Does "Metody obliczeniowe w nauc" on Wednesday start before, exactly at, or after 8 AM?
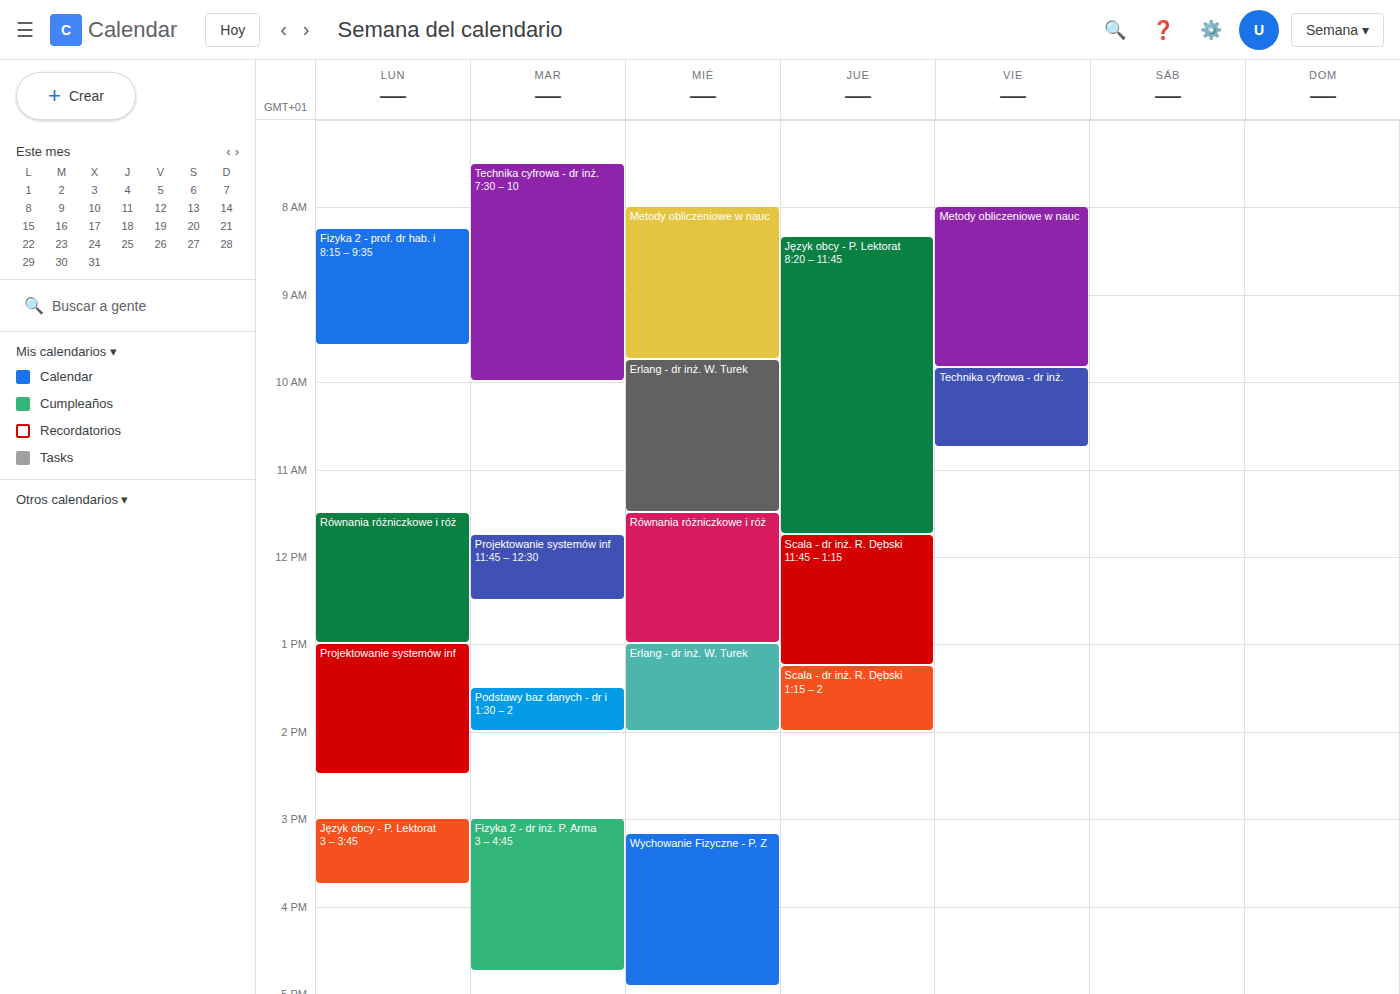
8:00 AM -- exactly at 8 AM, on the 8 AM line.